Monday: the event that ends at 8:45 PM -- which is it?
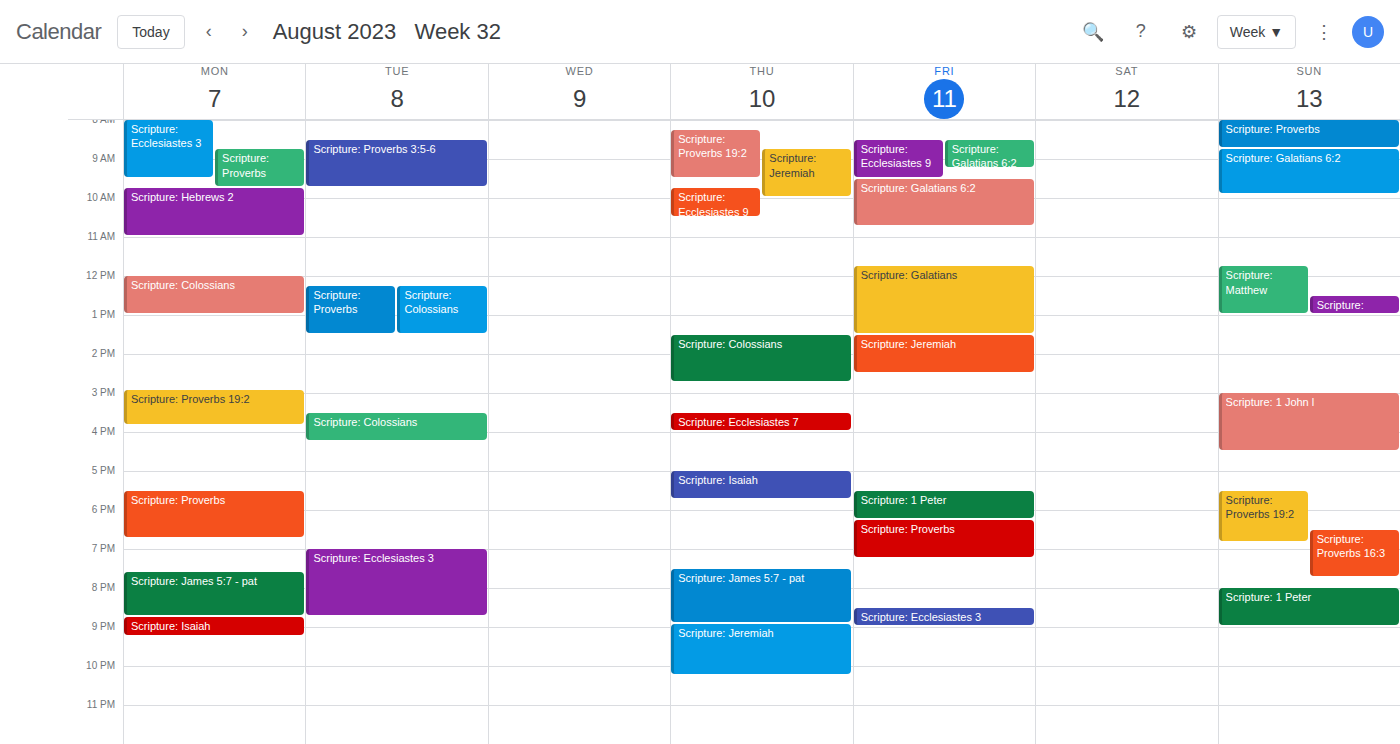
"Scripture: James 5:7 - pat"